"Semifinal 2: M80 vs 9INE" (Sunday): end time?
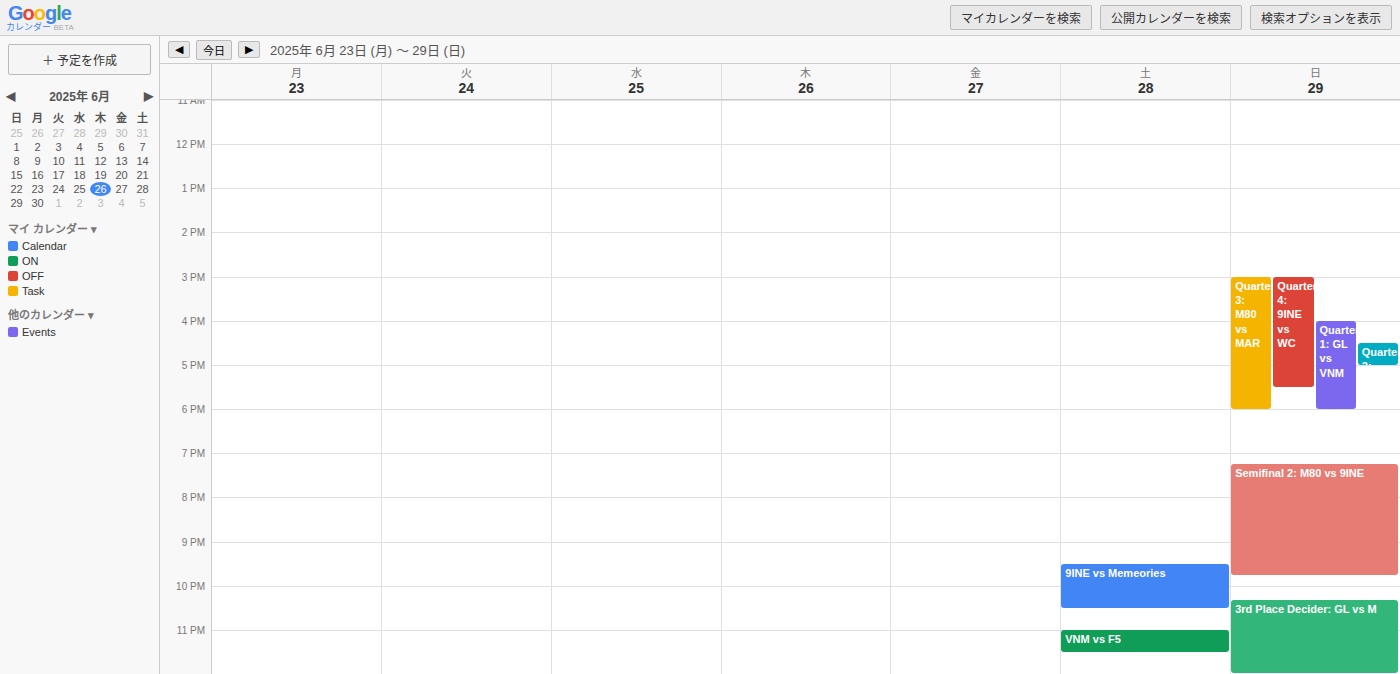
9:45 PM